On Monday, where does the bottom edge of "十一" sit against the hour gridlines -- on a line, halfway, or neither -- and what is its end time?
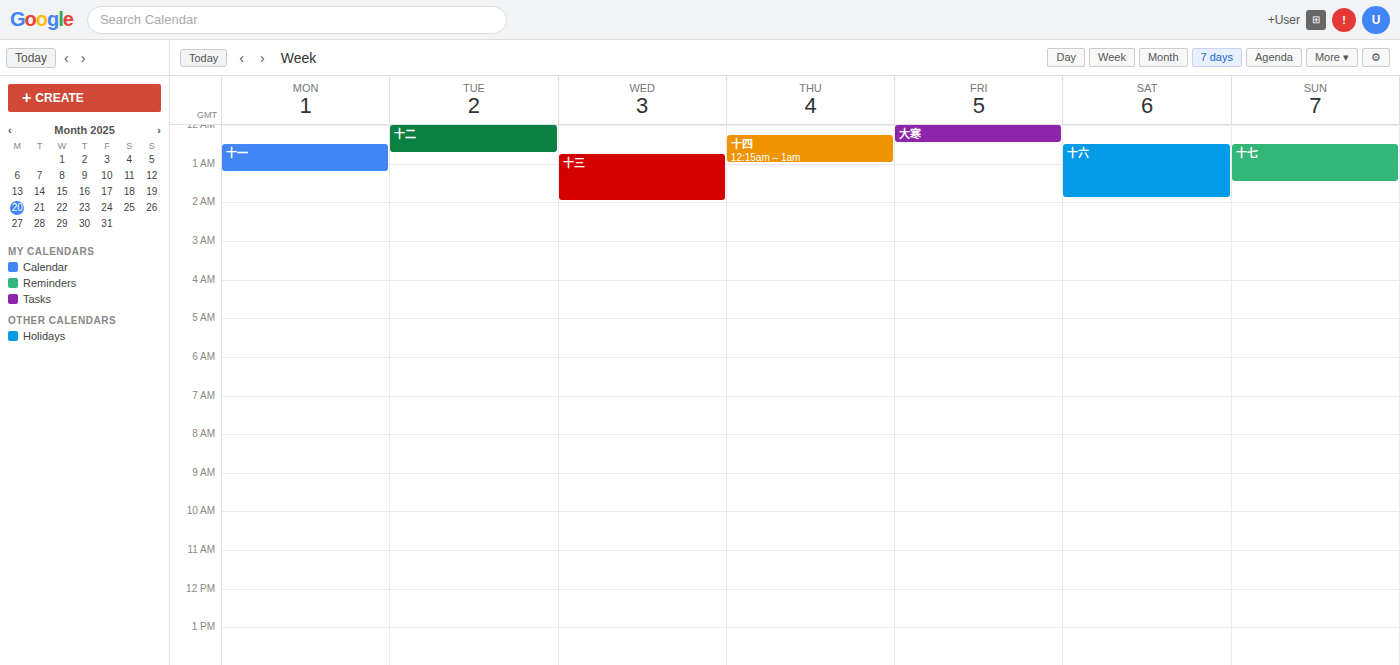
1:15 AM -- neither: a quarter of the way from the 1 AM line to the 2 AM line.